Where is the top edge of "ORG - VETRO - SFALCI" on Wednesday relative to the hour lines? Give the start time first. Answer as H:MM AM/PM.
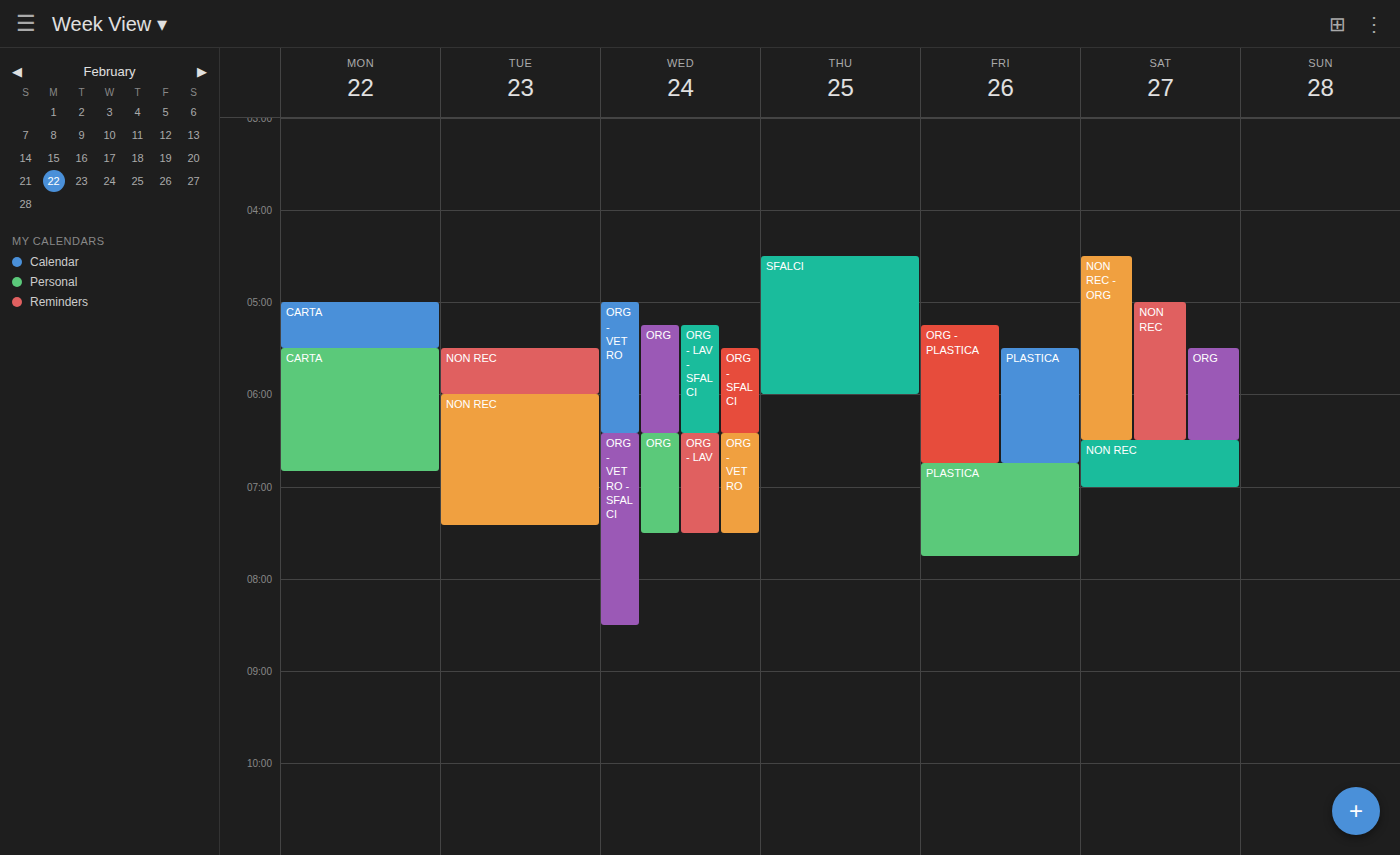
6:25 AM -- neither: 25 minutes below the 6 AM line and 35 minutes above the 7 AM line.